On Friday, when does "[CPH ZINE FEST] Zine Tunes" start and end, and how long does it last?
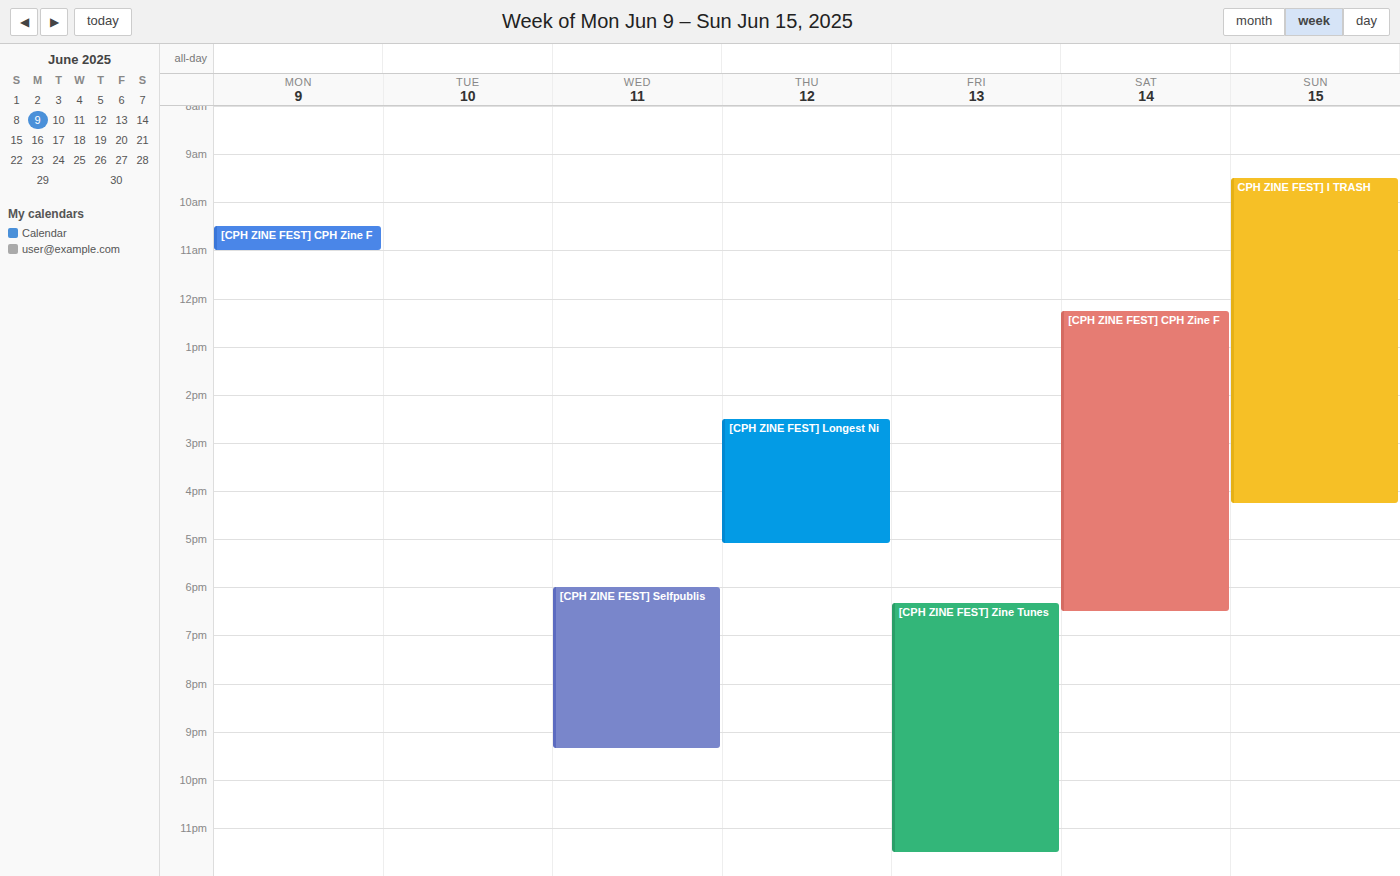
6:20 PM to 11:30 PM, 5 hours 10 minutes